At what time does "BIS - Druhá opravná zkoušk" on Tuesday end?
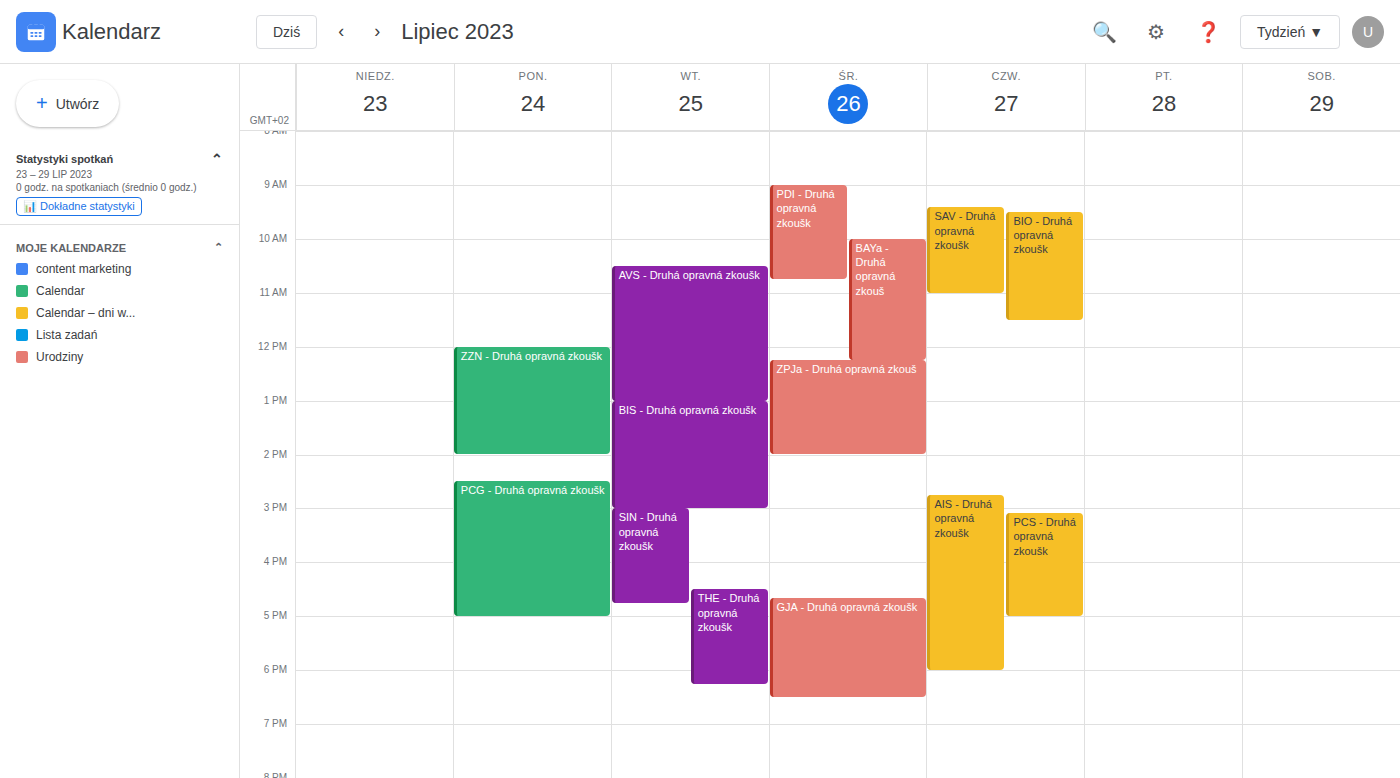
3:00 PM